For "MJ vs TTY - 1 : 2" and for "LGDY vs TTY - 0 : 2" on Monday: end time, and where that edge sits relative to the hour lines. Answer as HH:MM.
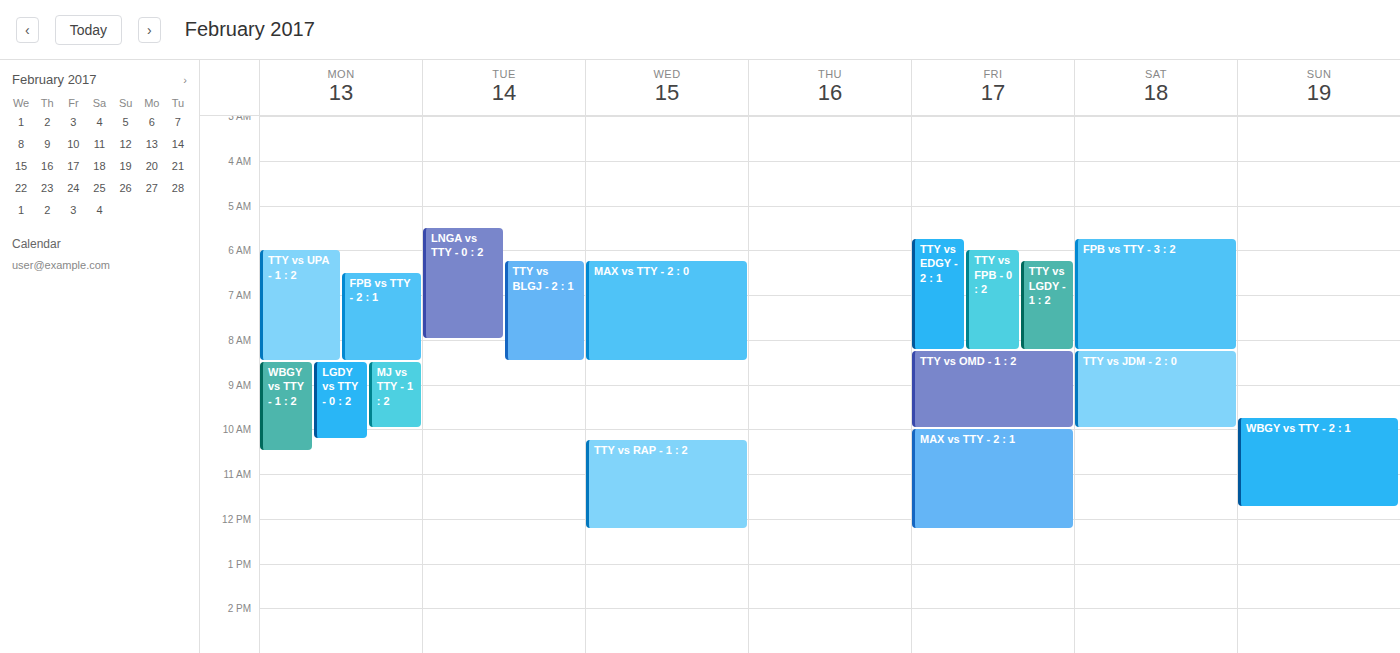
"MJ vs TTY - 1 : 2": 10:00, exactly on the 10:00 line. "LGDY vs TTY - 0 : 2": 10:15, neither: a quarter of the way from the 10:00 line to the 11:00 line.